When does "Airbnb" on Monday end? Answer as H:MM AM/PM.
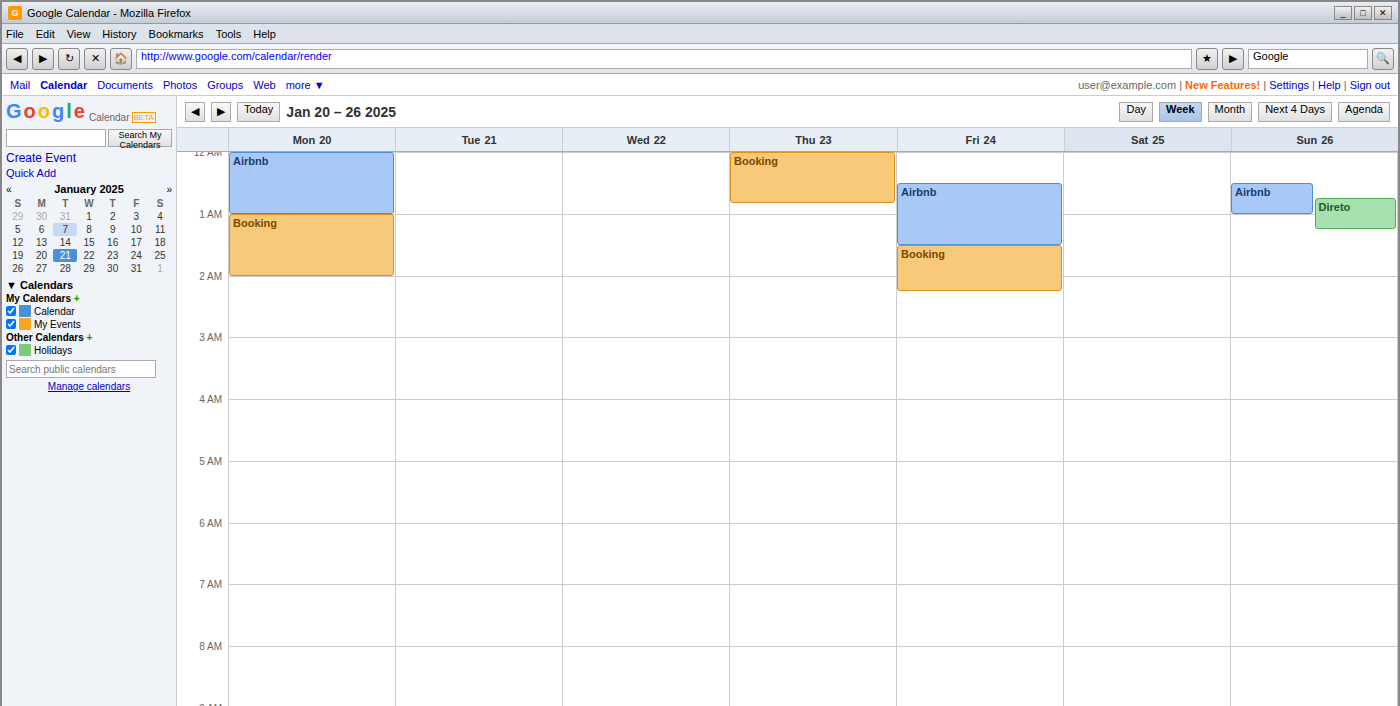
1:00 AM